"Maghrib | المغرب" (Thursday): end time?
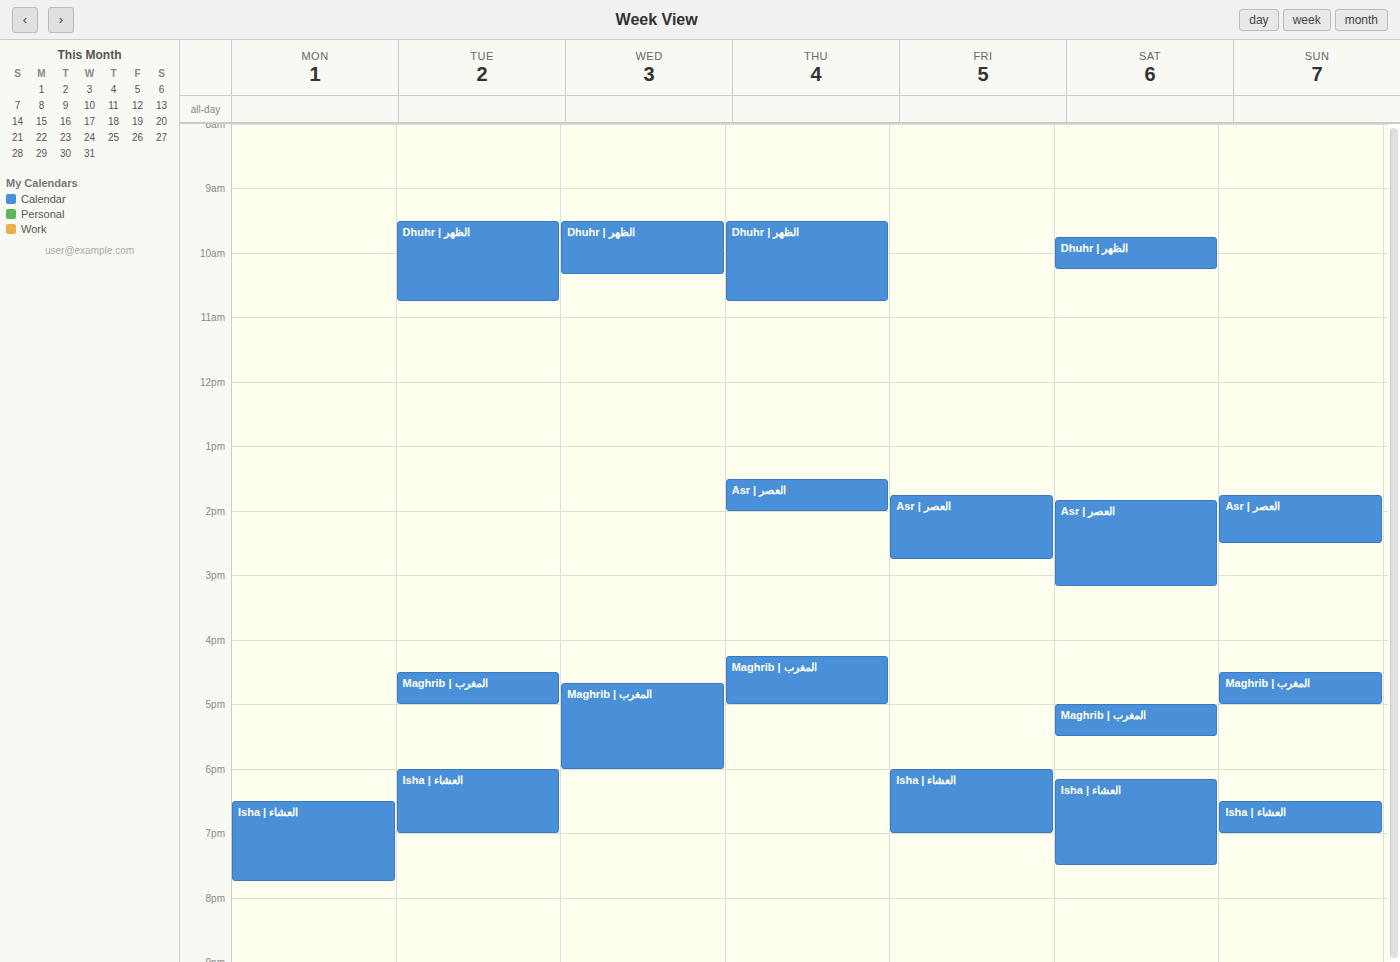
5:00 PM